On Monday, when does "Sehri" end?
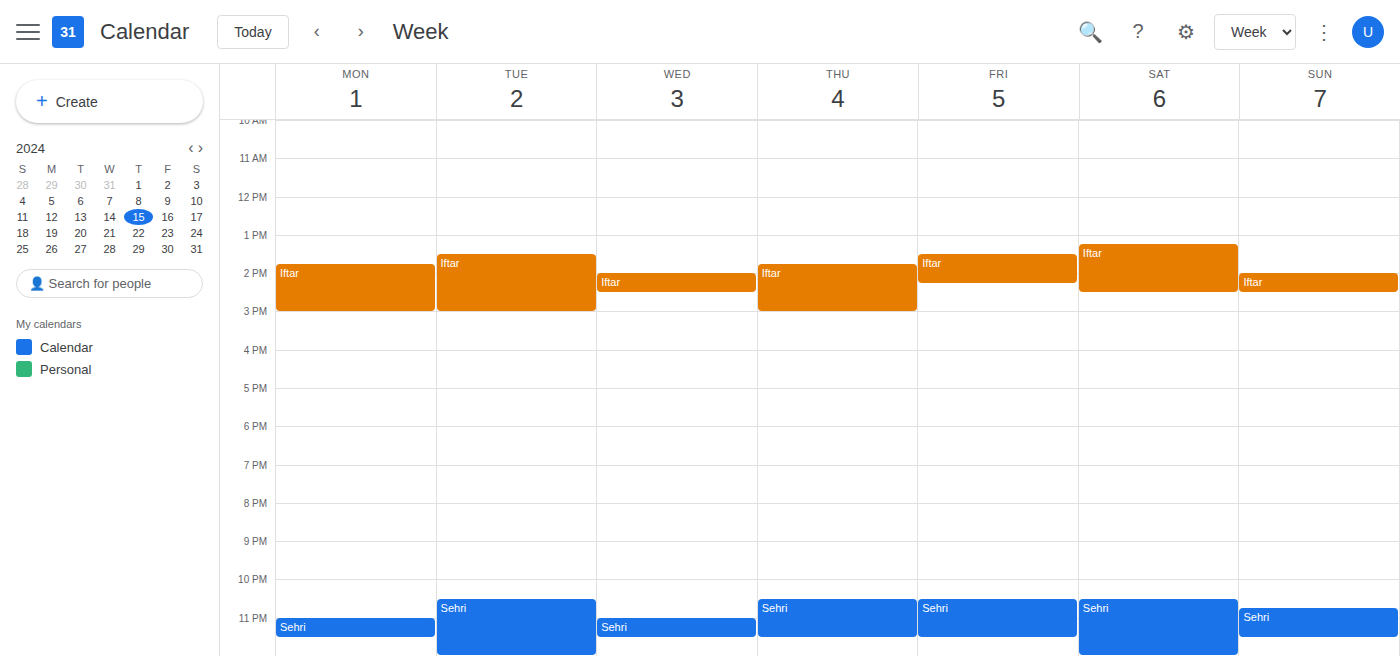
11:30 PM